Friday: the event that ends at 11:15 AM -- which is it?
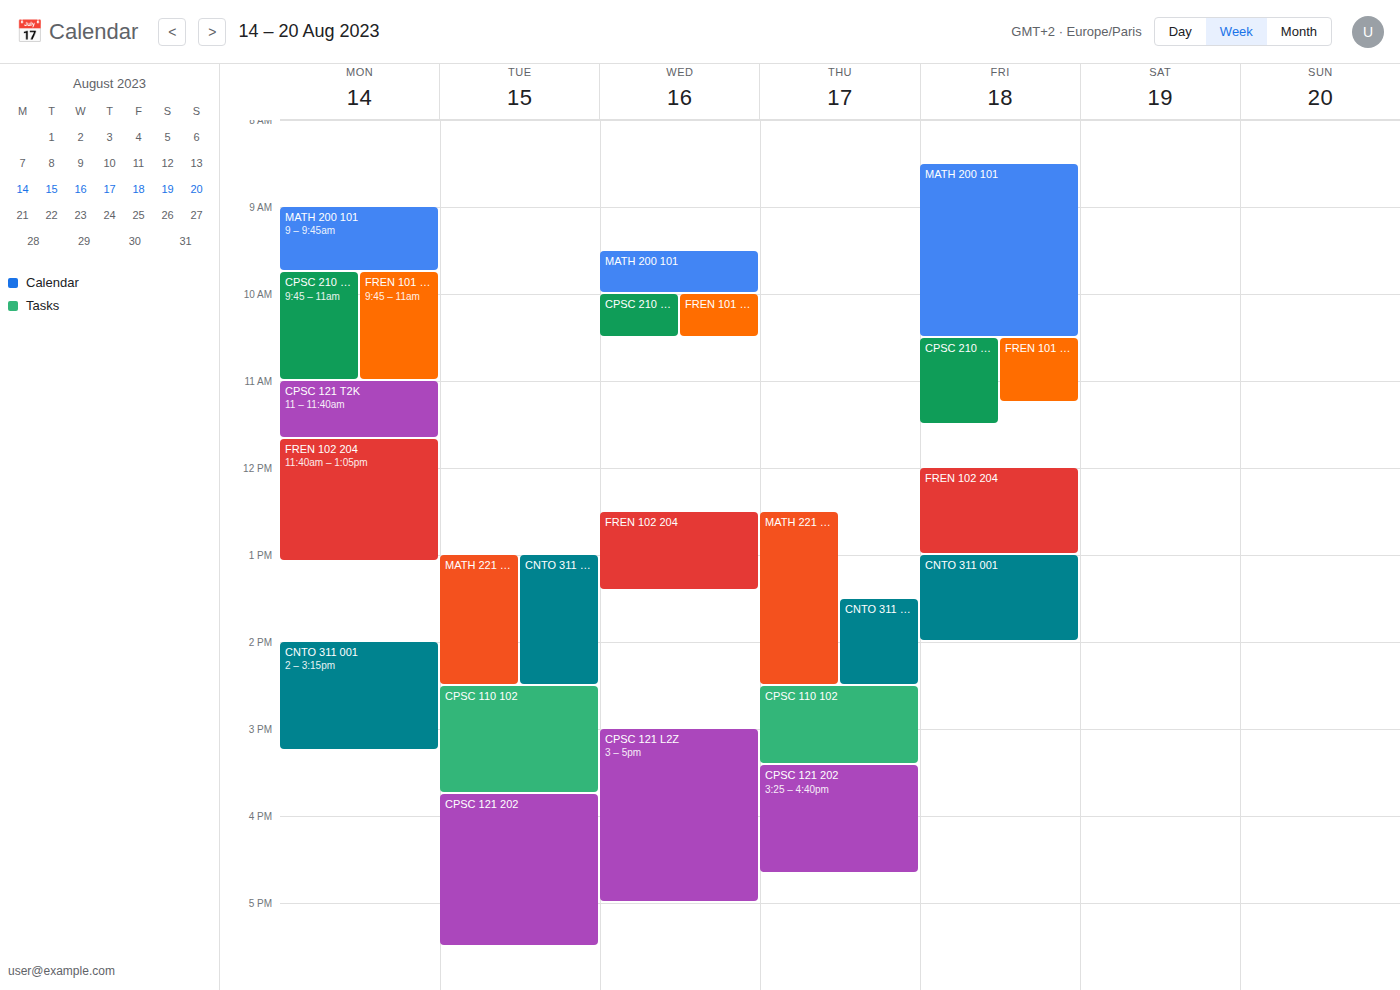
"FREN 101 102"